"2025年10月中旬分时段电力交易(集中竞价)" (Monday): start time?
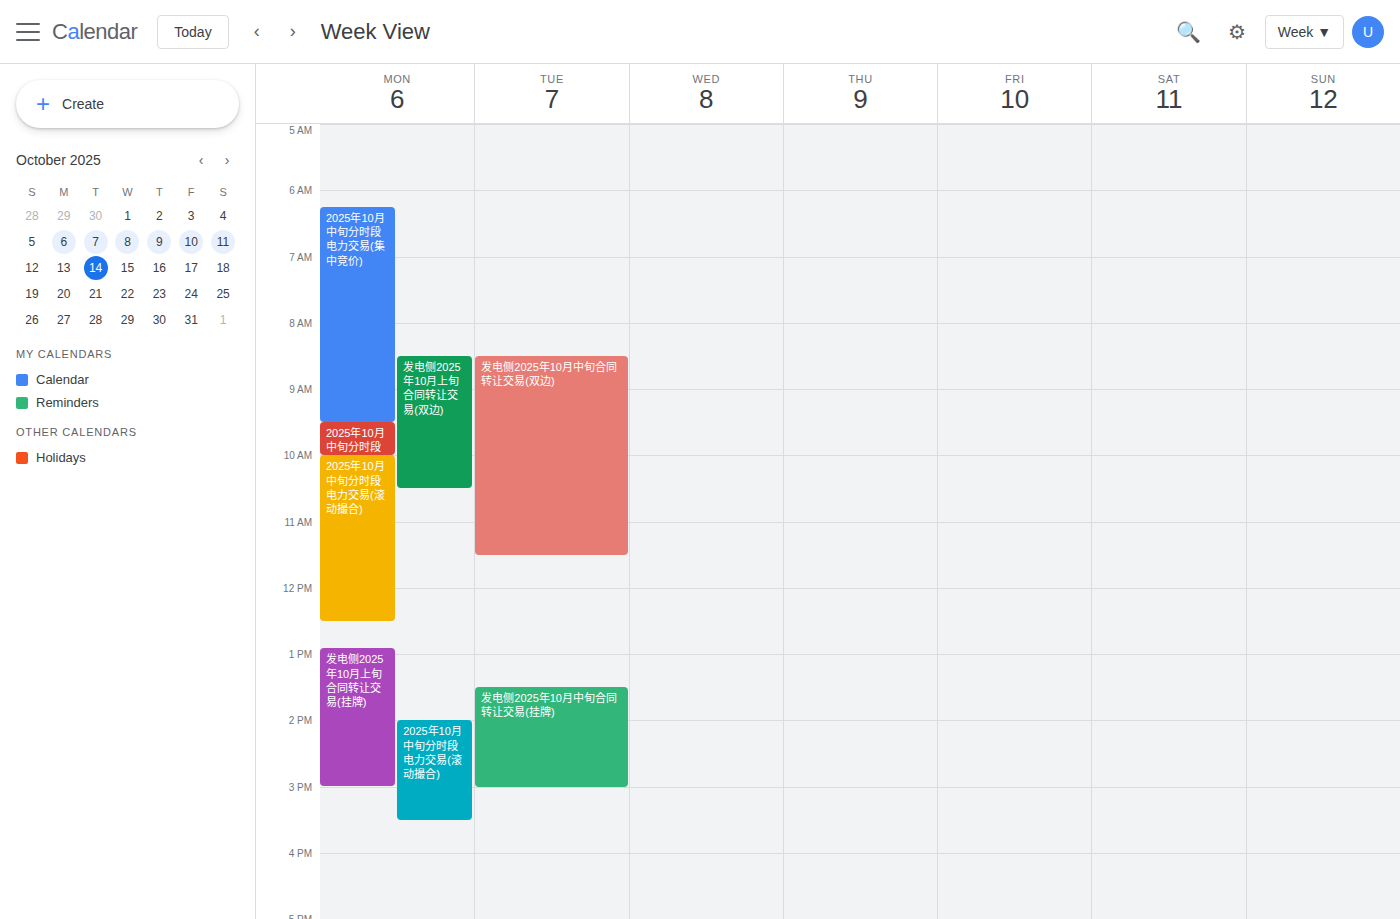
6:15 AM